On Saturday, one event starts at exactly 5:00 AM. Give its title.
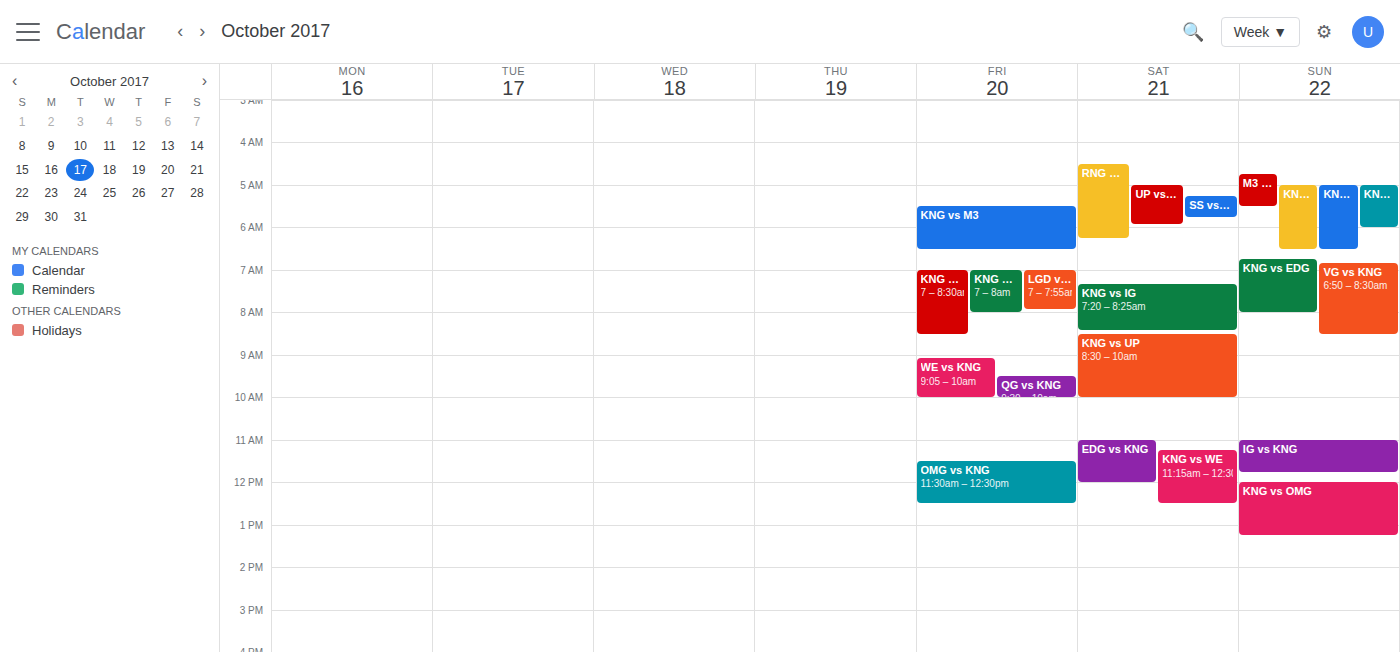
"UP vs KNG"